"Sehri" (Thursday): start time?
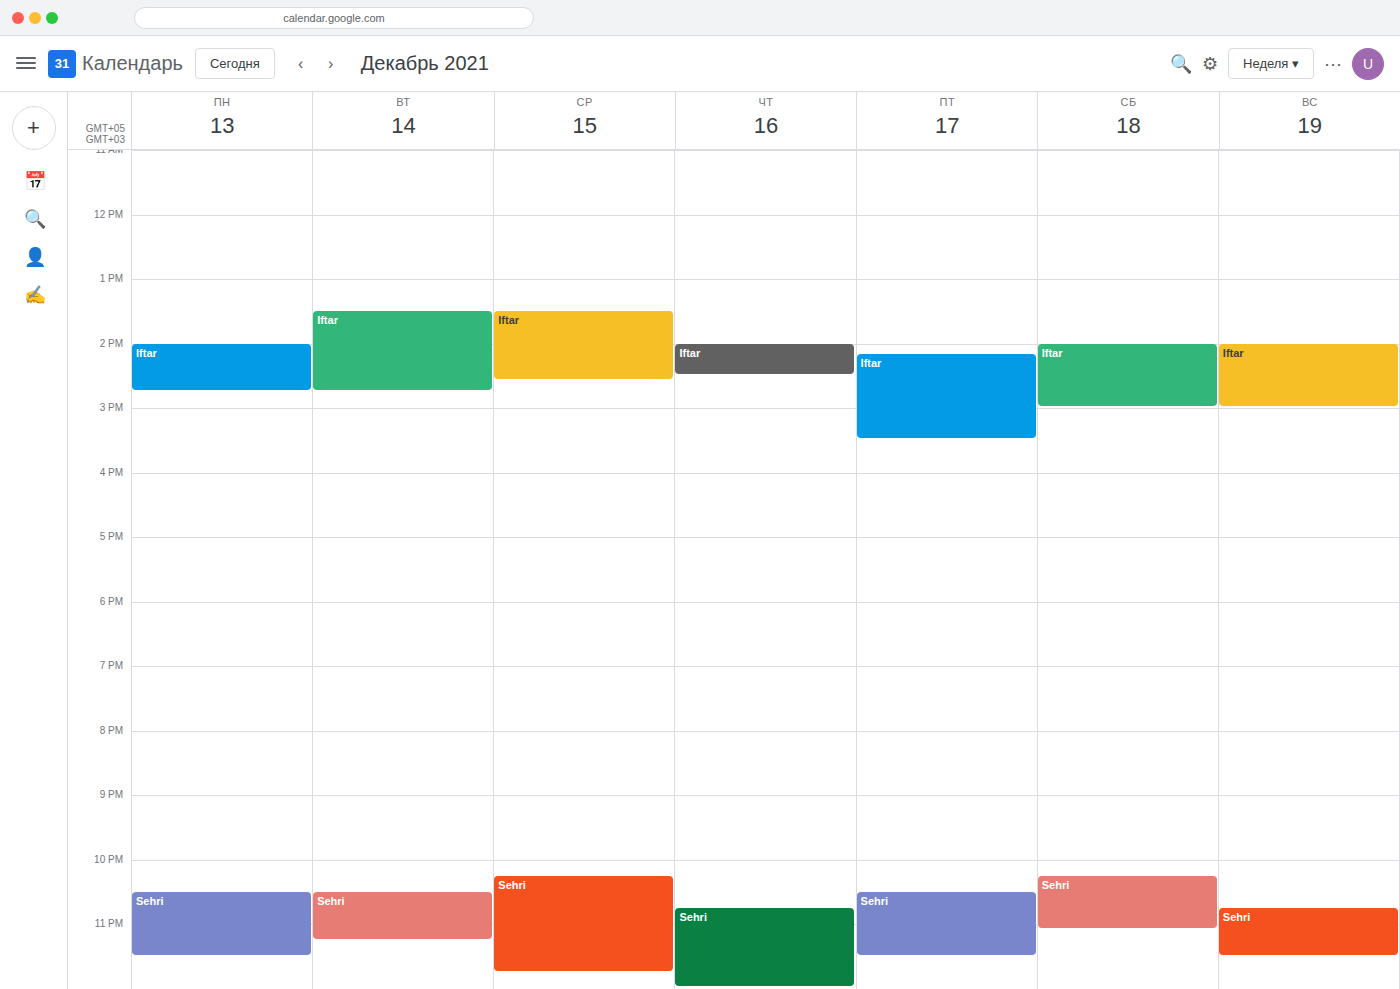
10:45 PM